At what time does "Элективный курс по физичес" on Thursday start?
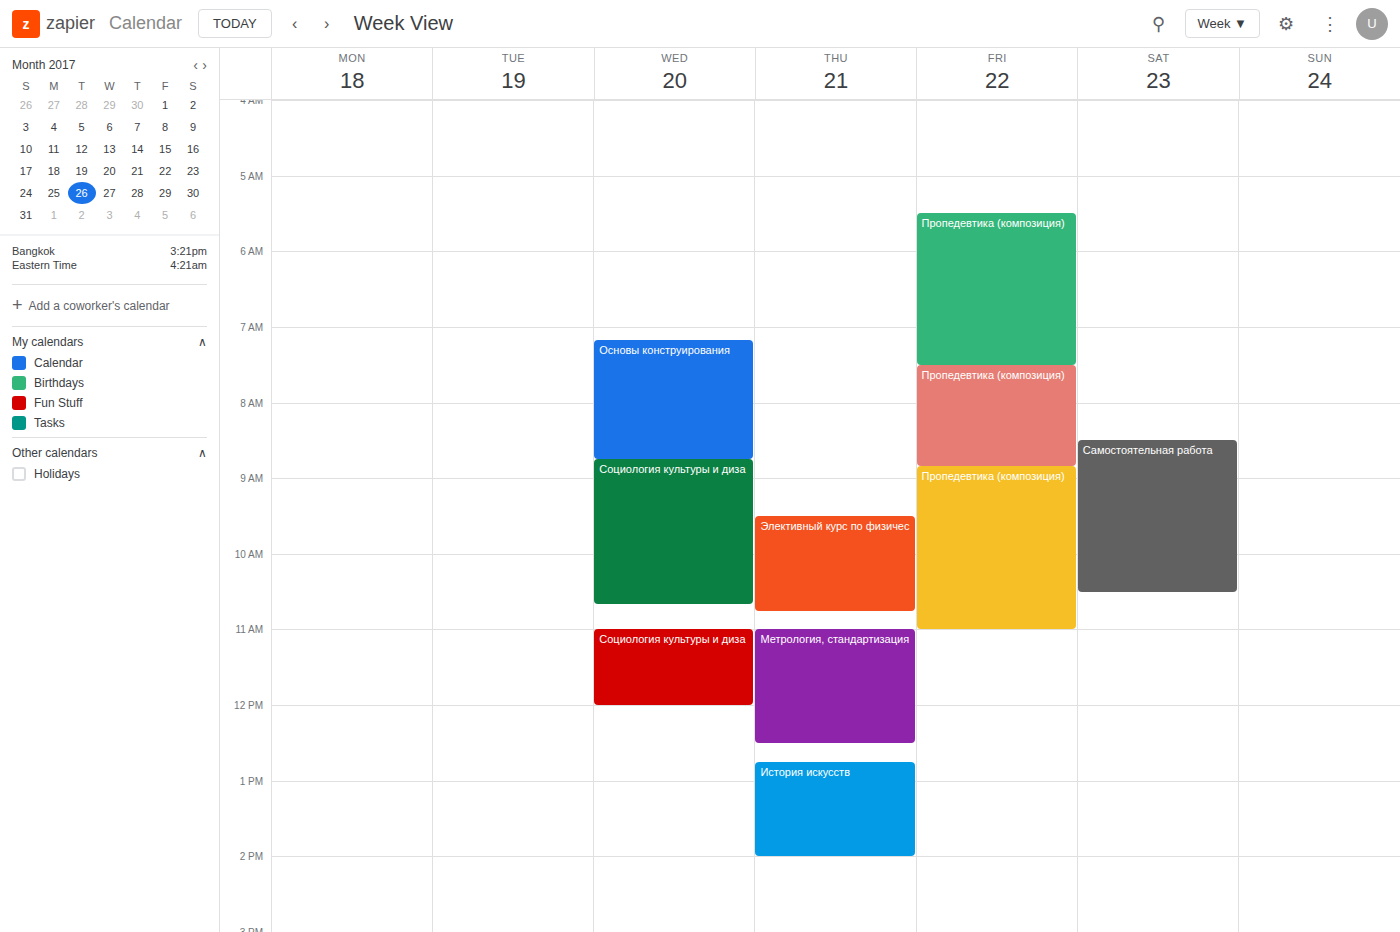
9:30 AM